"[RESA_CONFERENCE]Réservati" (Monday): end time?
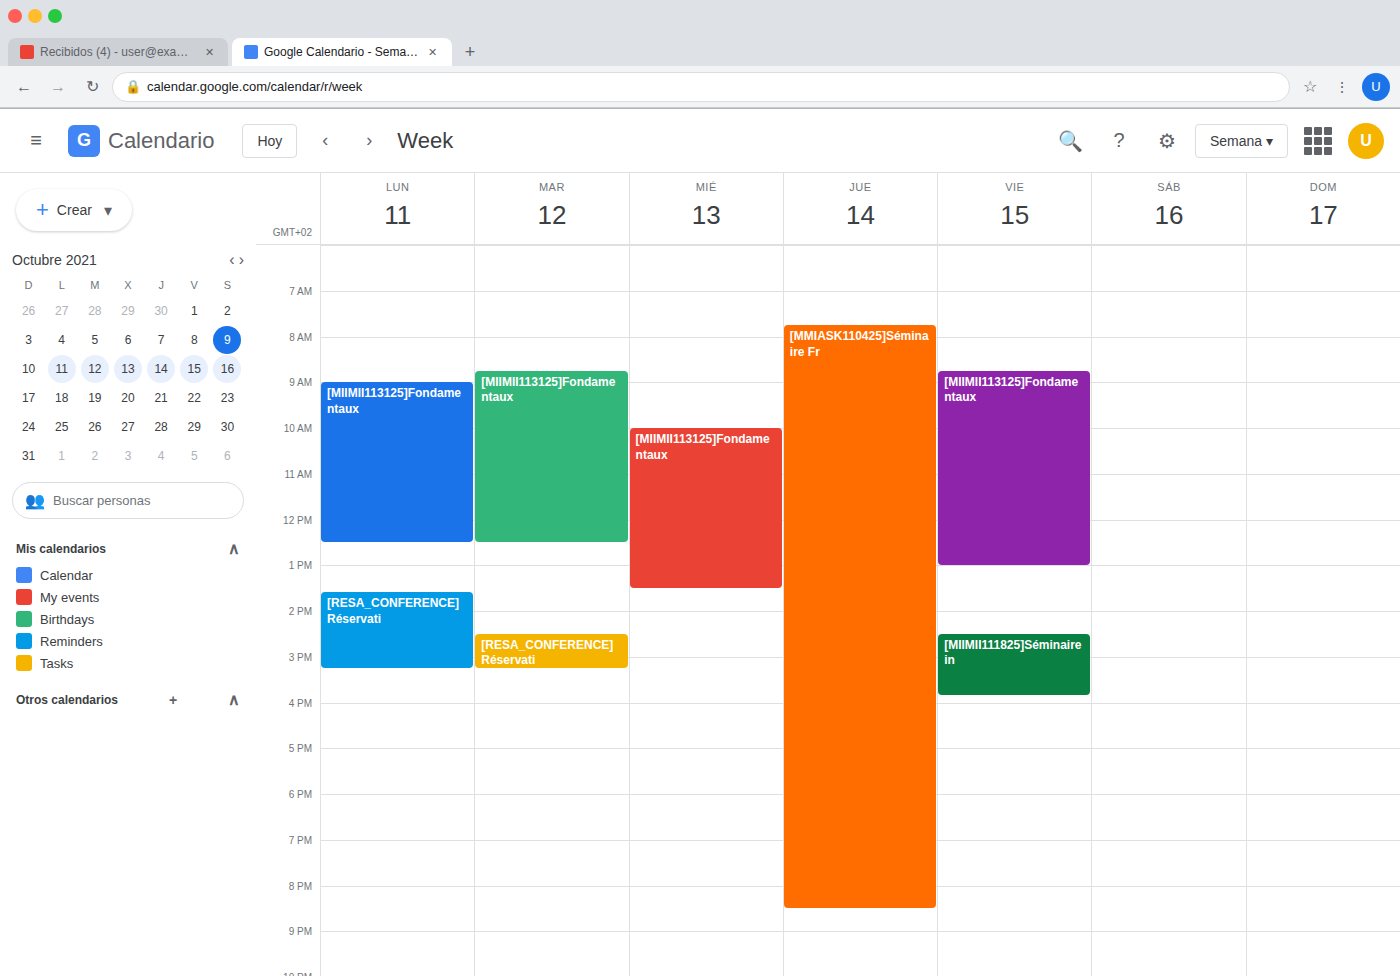
3:15 PM